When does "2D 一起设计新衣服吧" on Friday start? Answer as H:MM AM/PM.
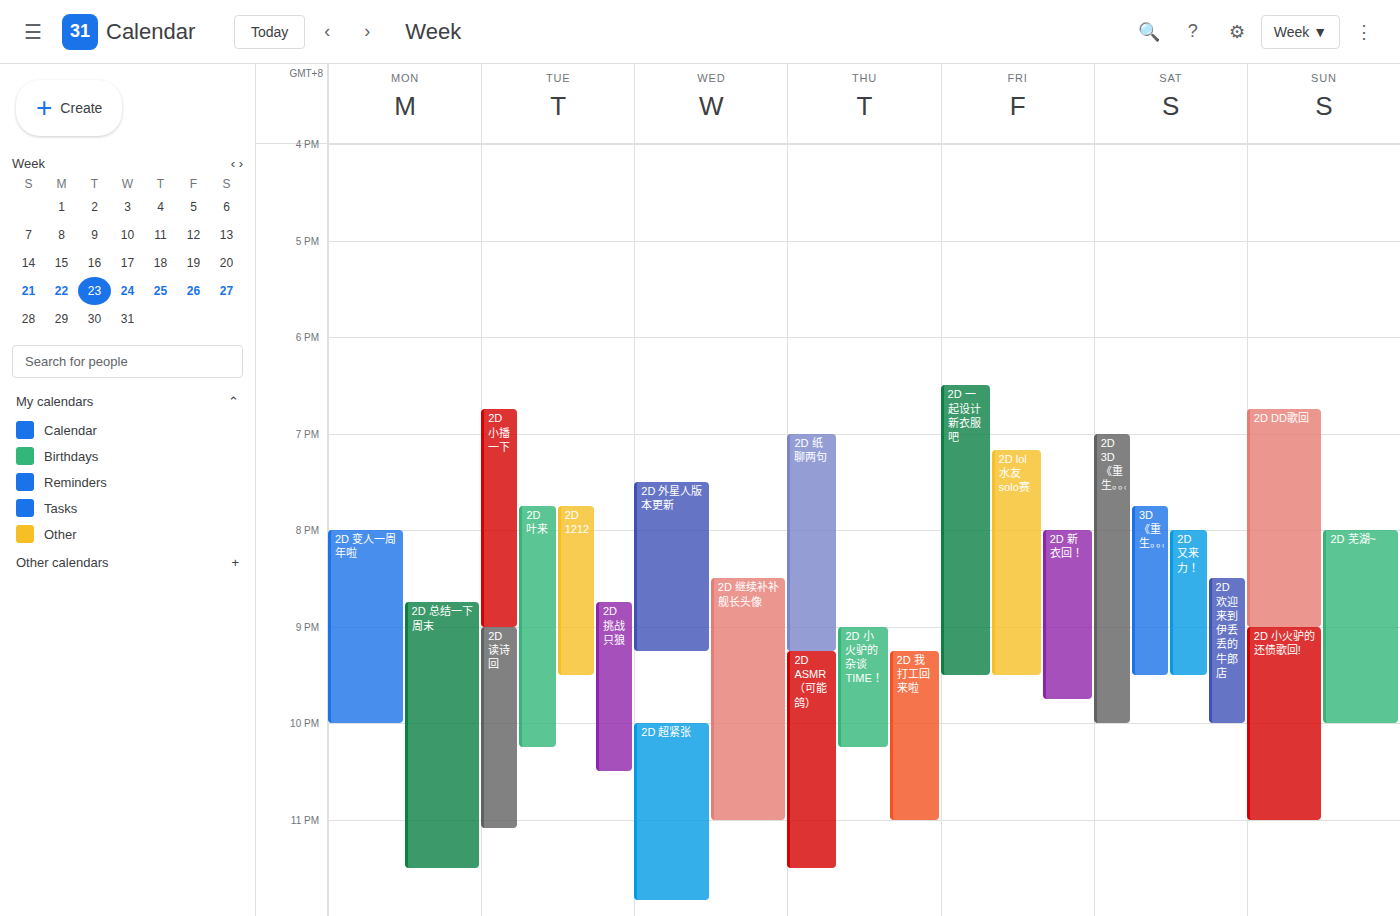
6:30 PM